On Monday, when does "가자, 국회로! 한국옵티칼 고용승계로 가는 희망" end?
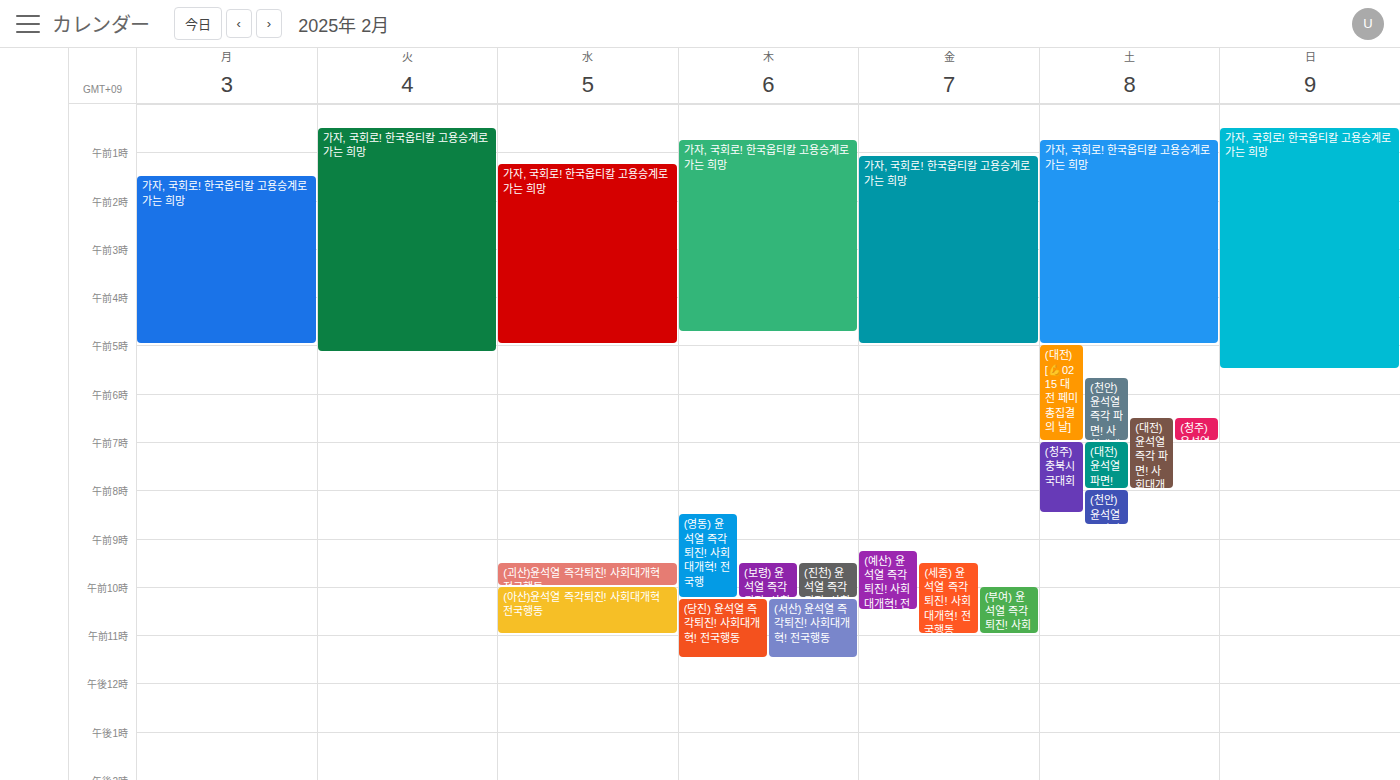
5:00 AM